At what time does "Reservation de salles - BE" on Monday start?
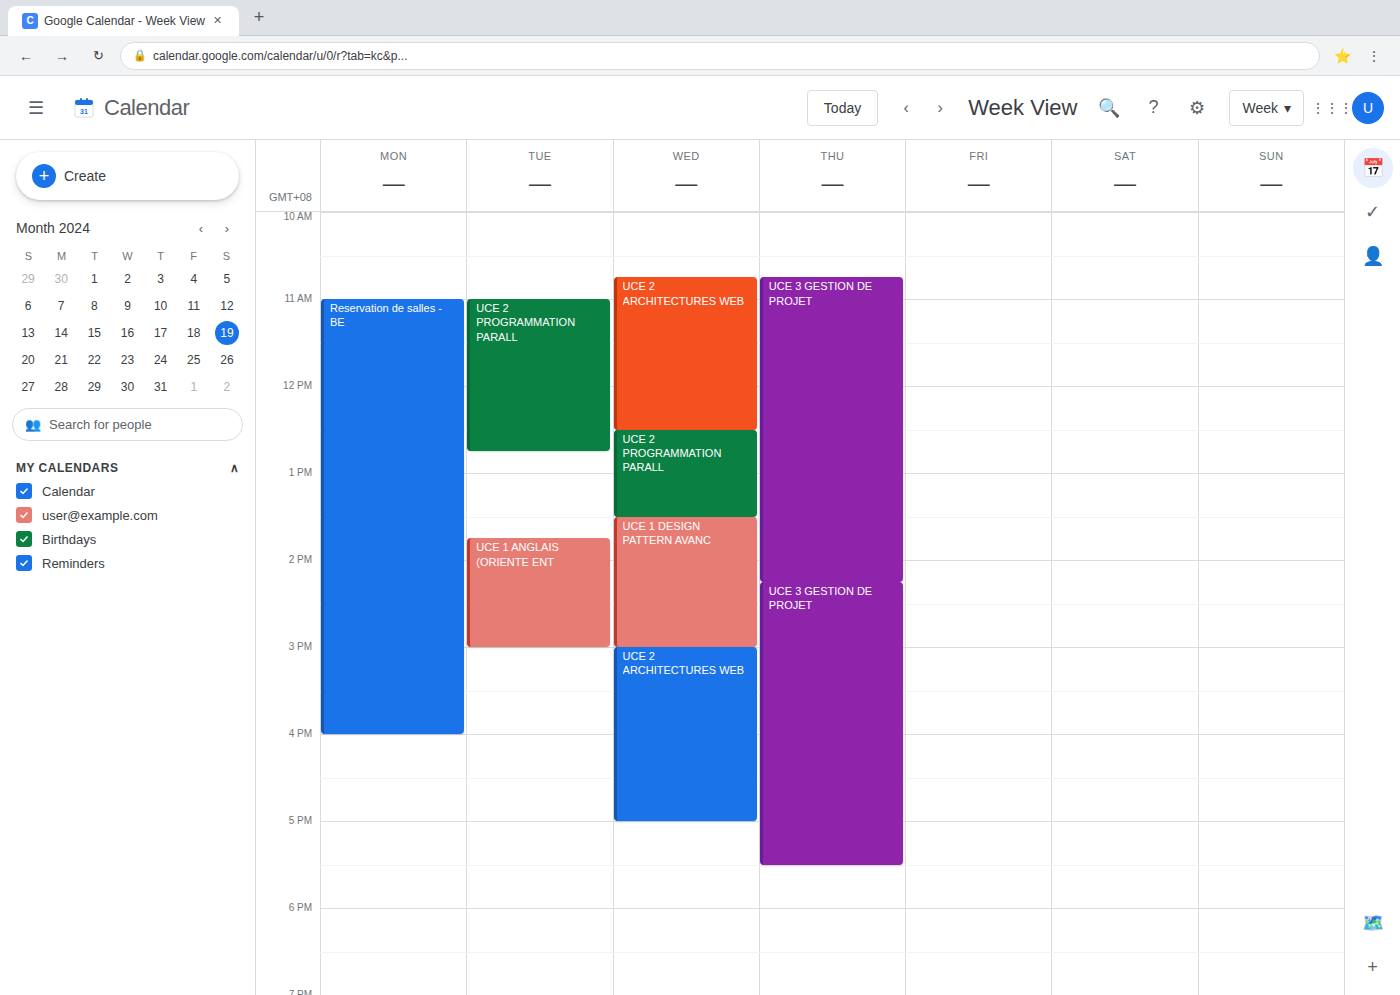
11:00 AM